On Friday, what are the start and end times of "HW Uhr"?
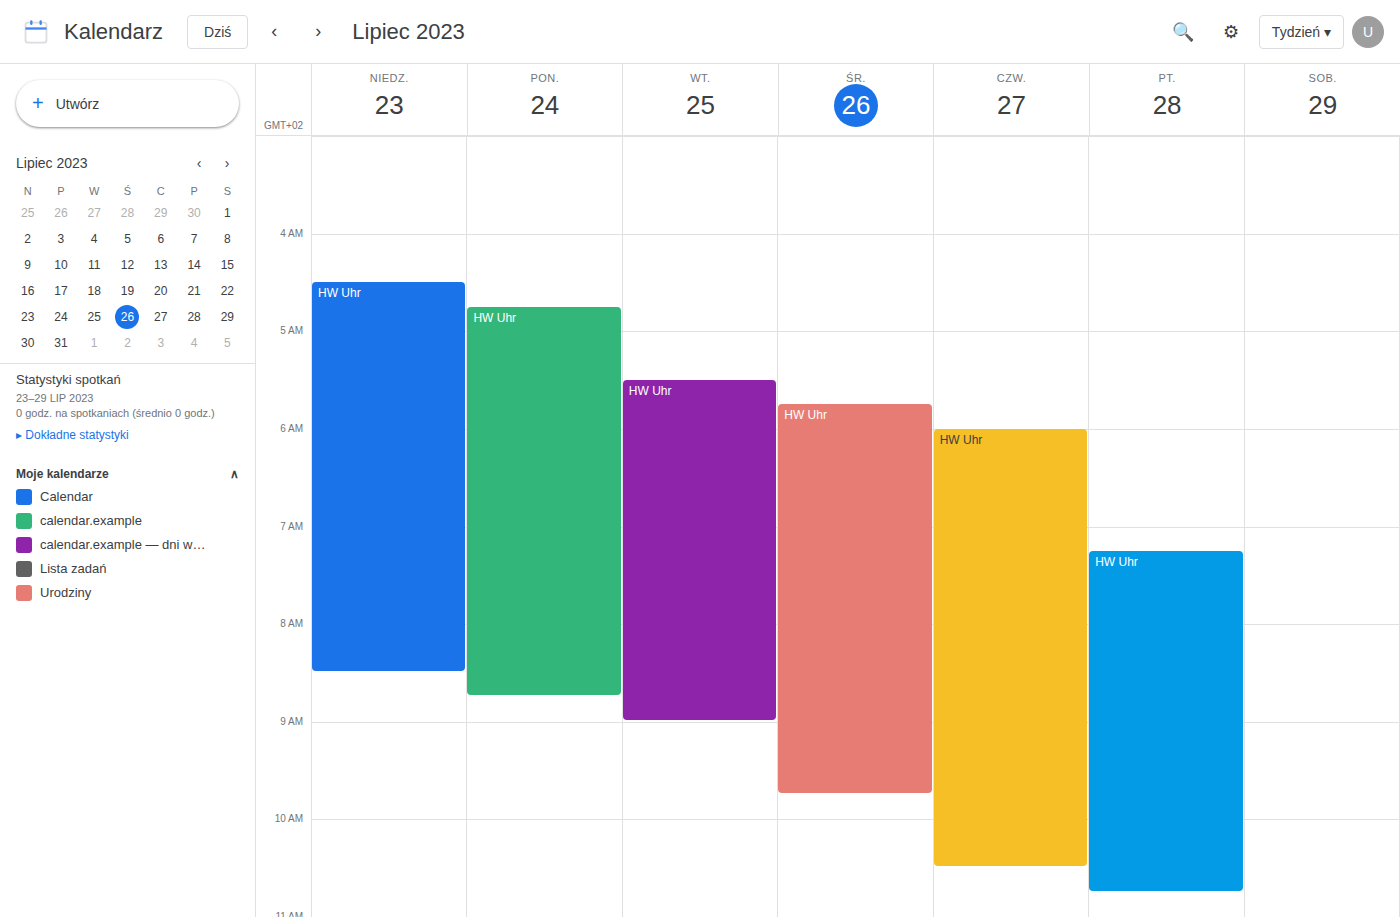
7:15 AM to 10:45 AM